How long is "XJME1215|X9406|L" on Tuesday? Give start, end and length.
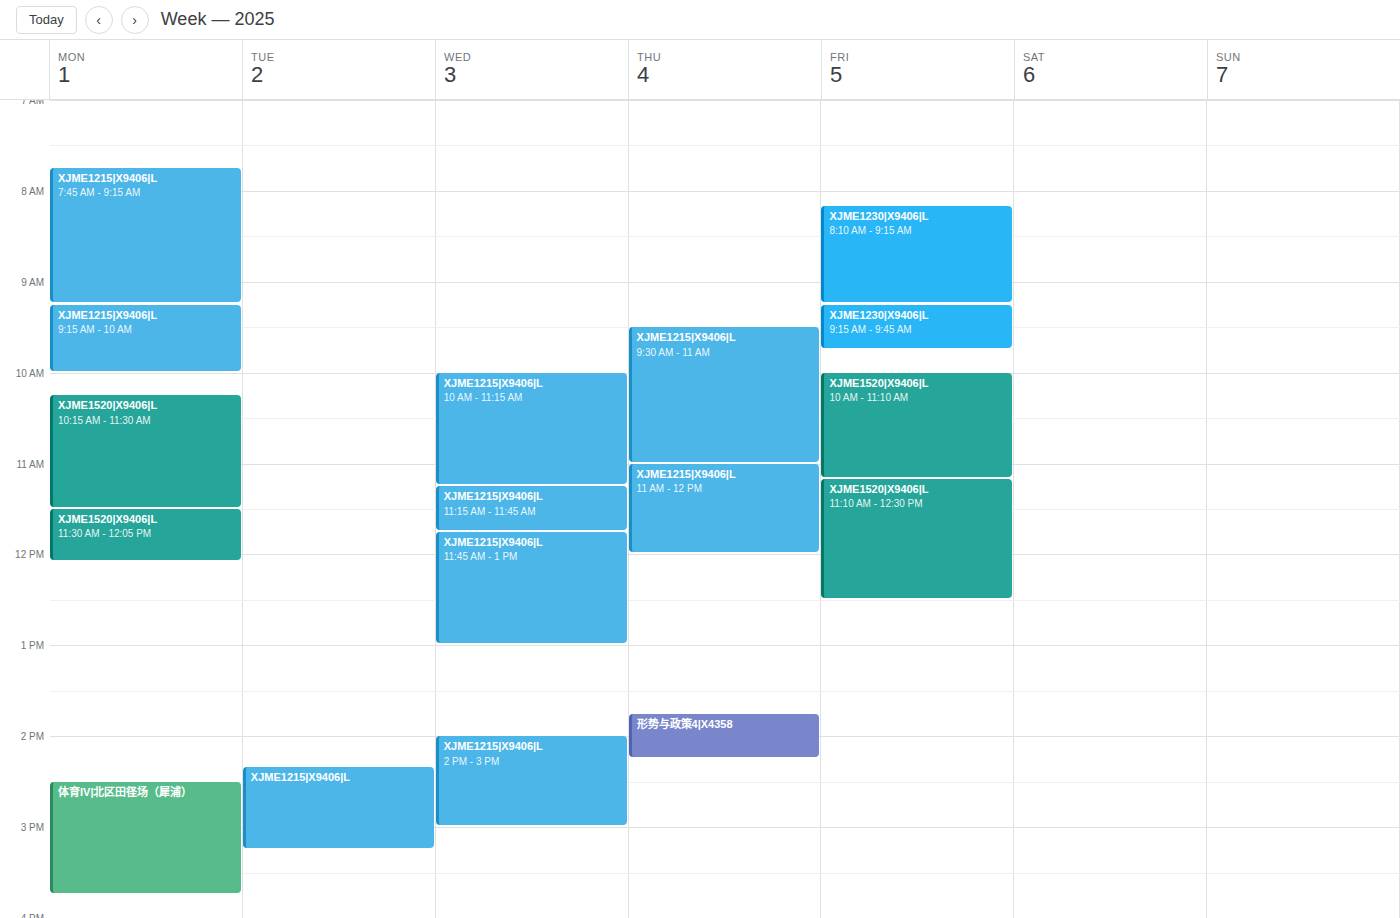
14:20 to 15:15, 55 minutes